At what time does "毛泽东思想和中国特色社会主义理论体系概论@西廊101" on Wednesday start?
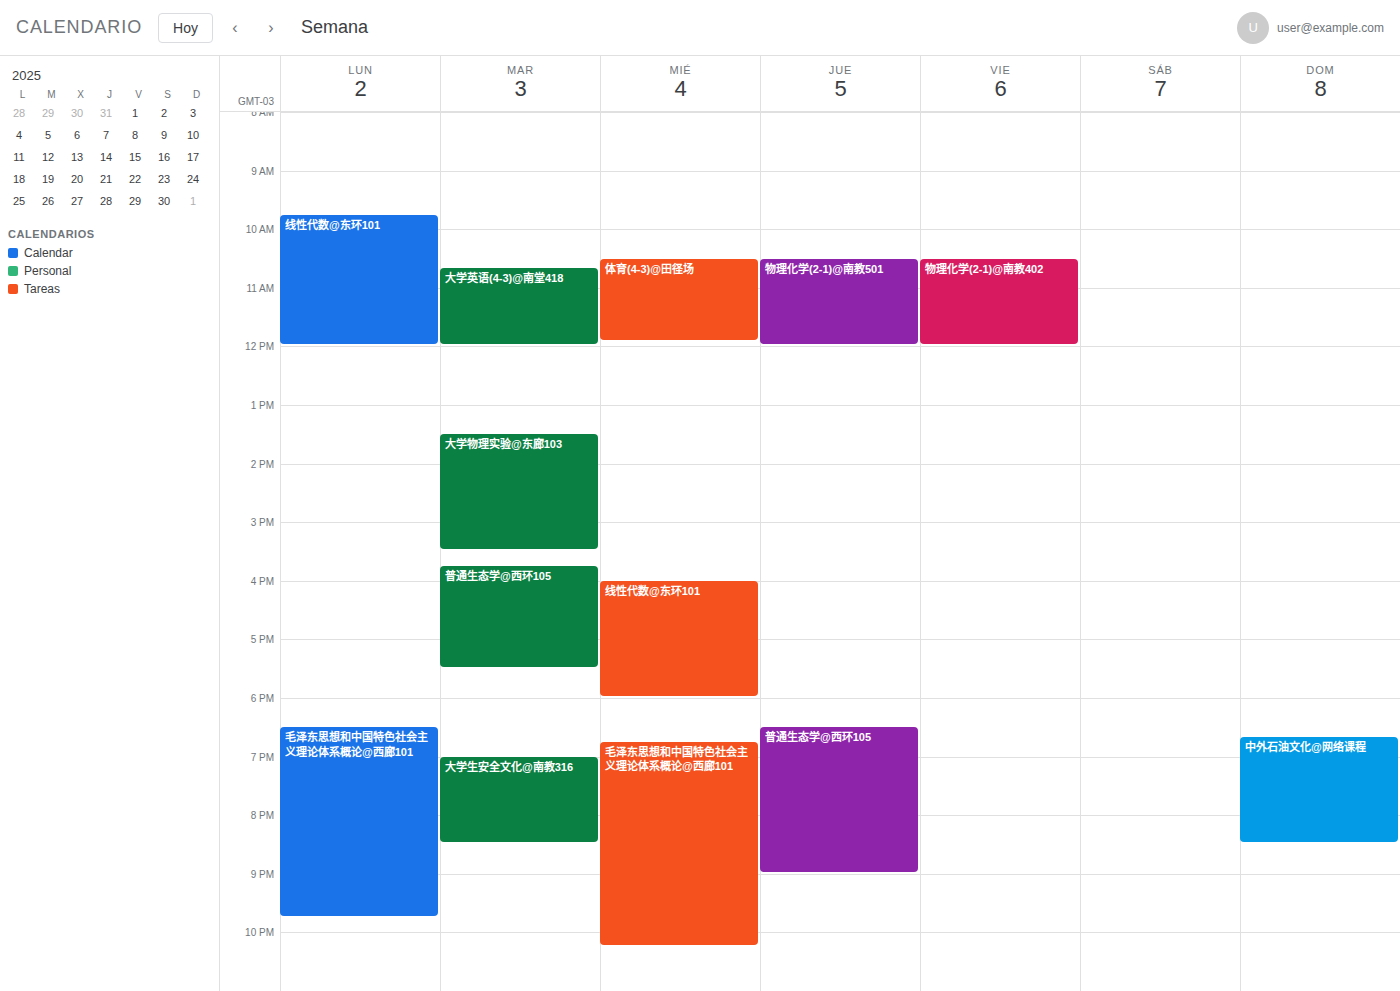
18:45